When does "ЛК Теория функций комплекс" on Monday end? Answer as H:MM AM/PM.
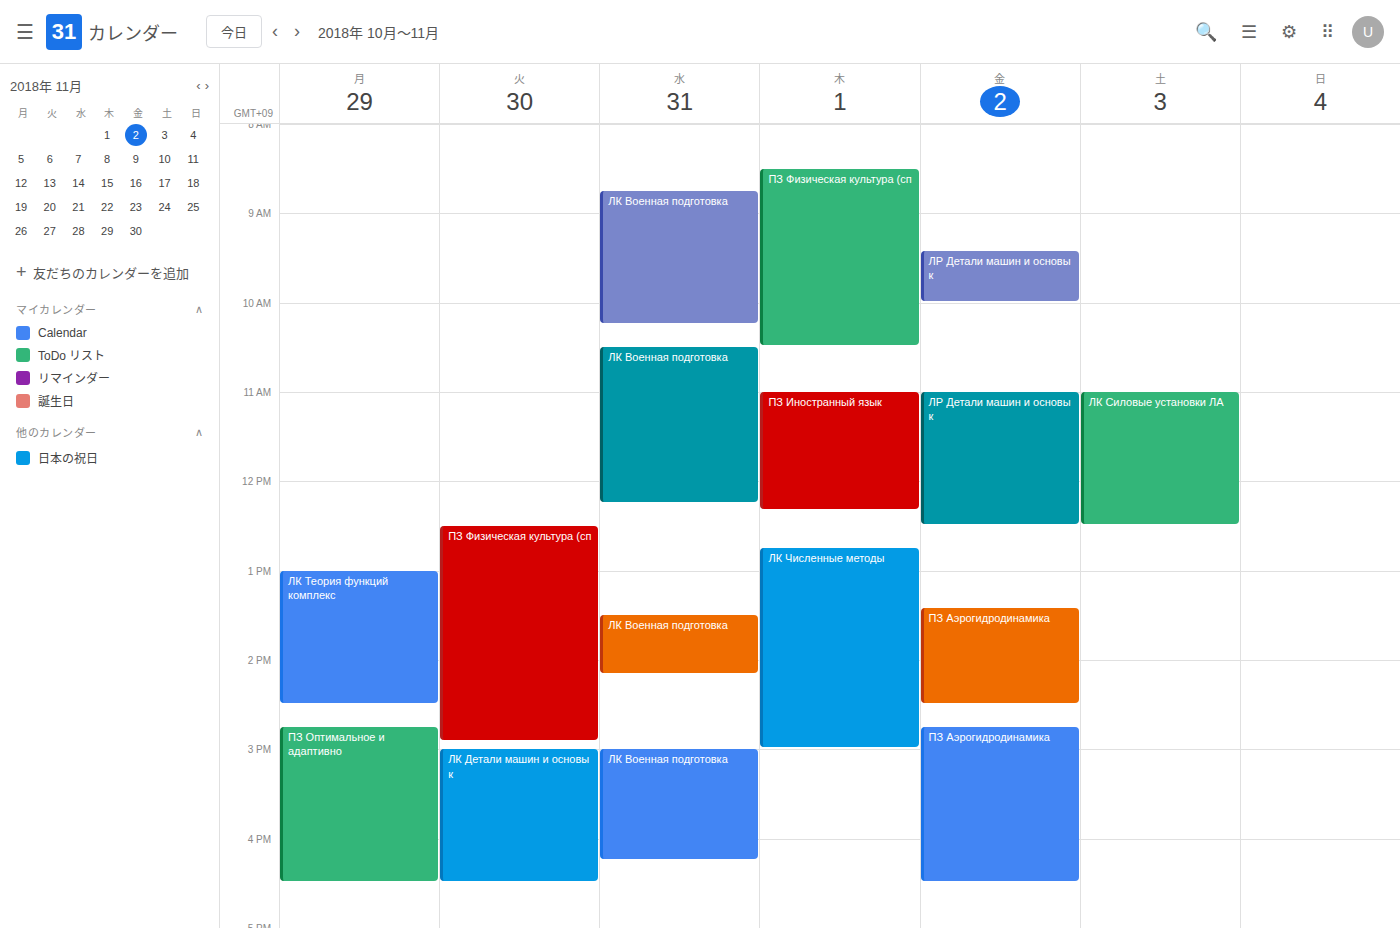
2:30 PM